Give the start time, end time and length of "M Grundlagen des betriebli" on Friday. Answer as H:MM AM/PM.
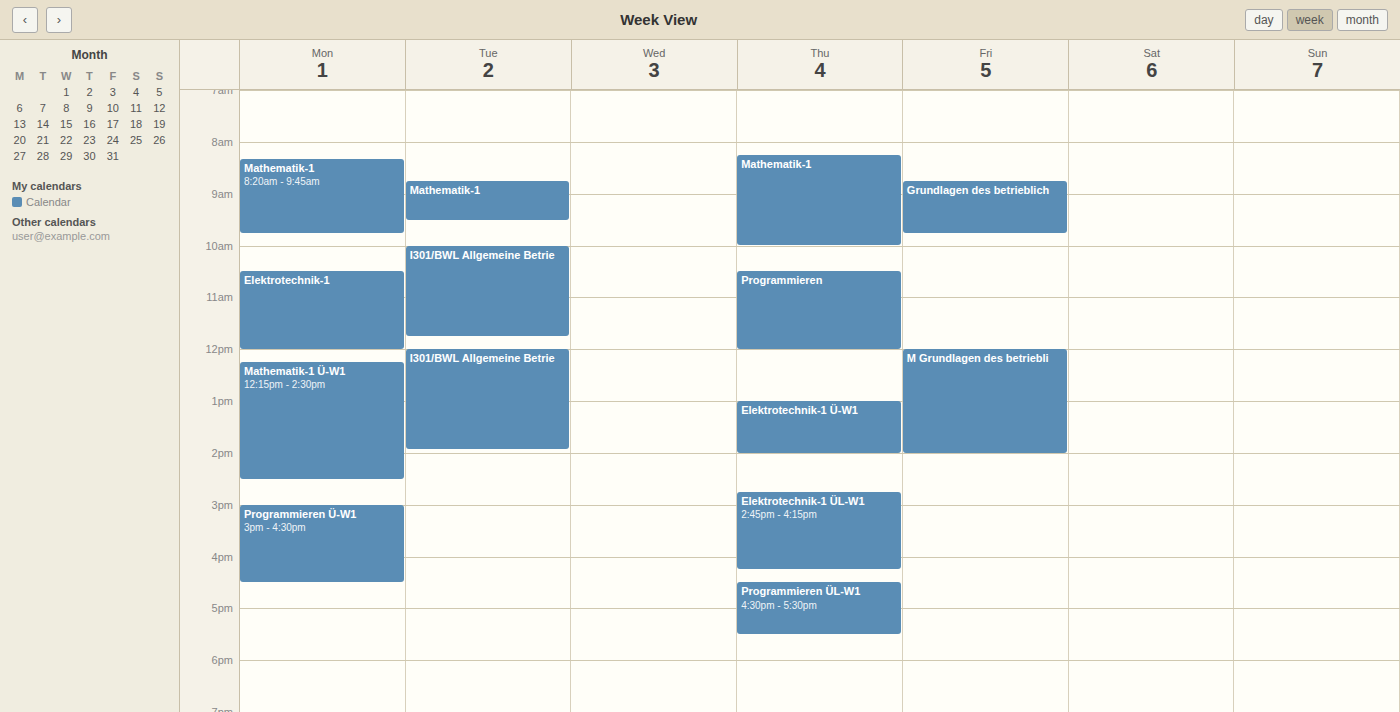
12:00 PM to 2:00 PM, 2 hours